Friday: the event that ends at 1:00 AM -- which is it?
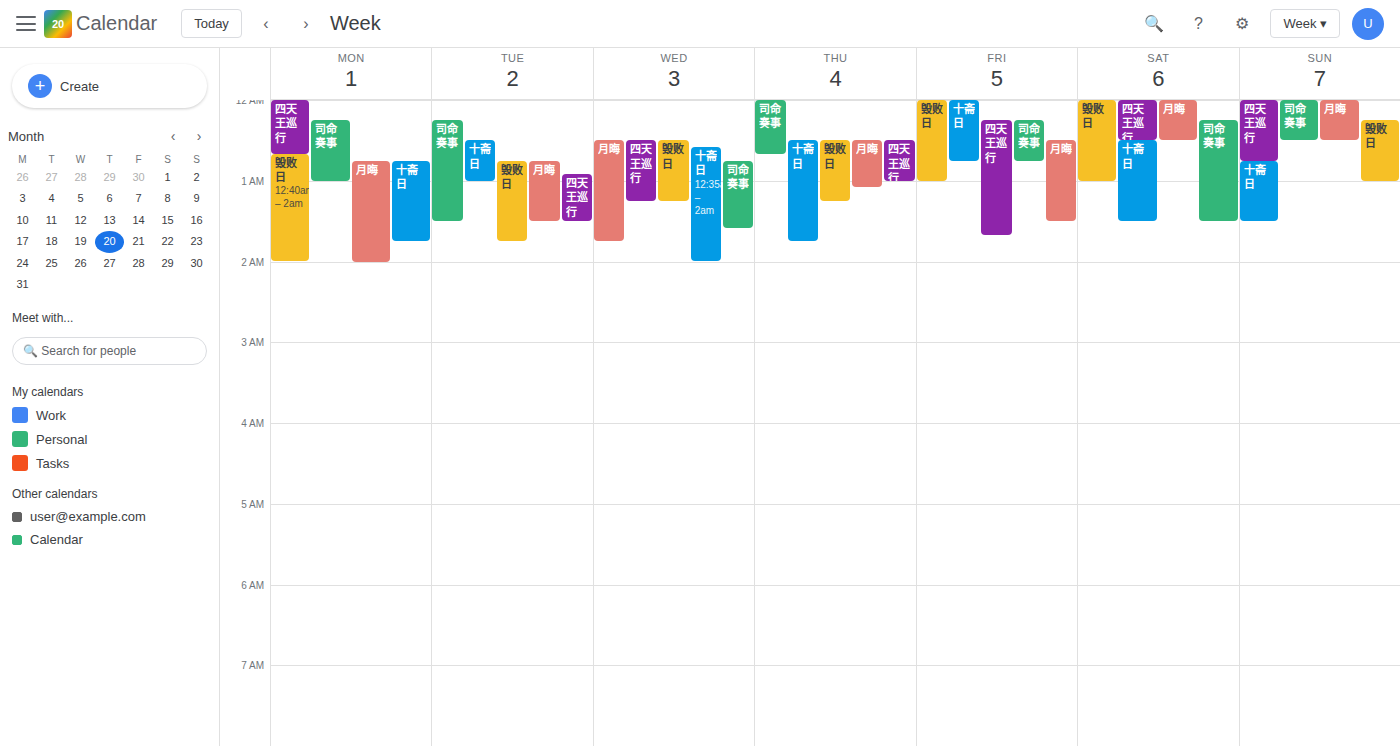
"毁败日"